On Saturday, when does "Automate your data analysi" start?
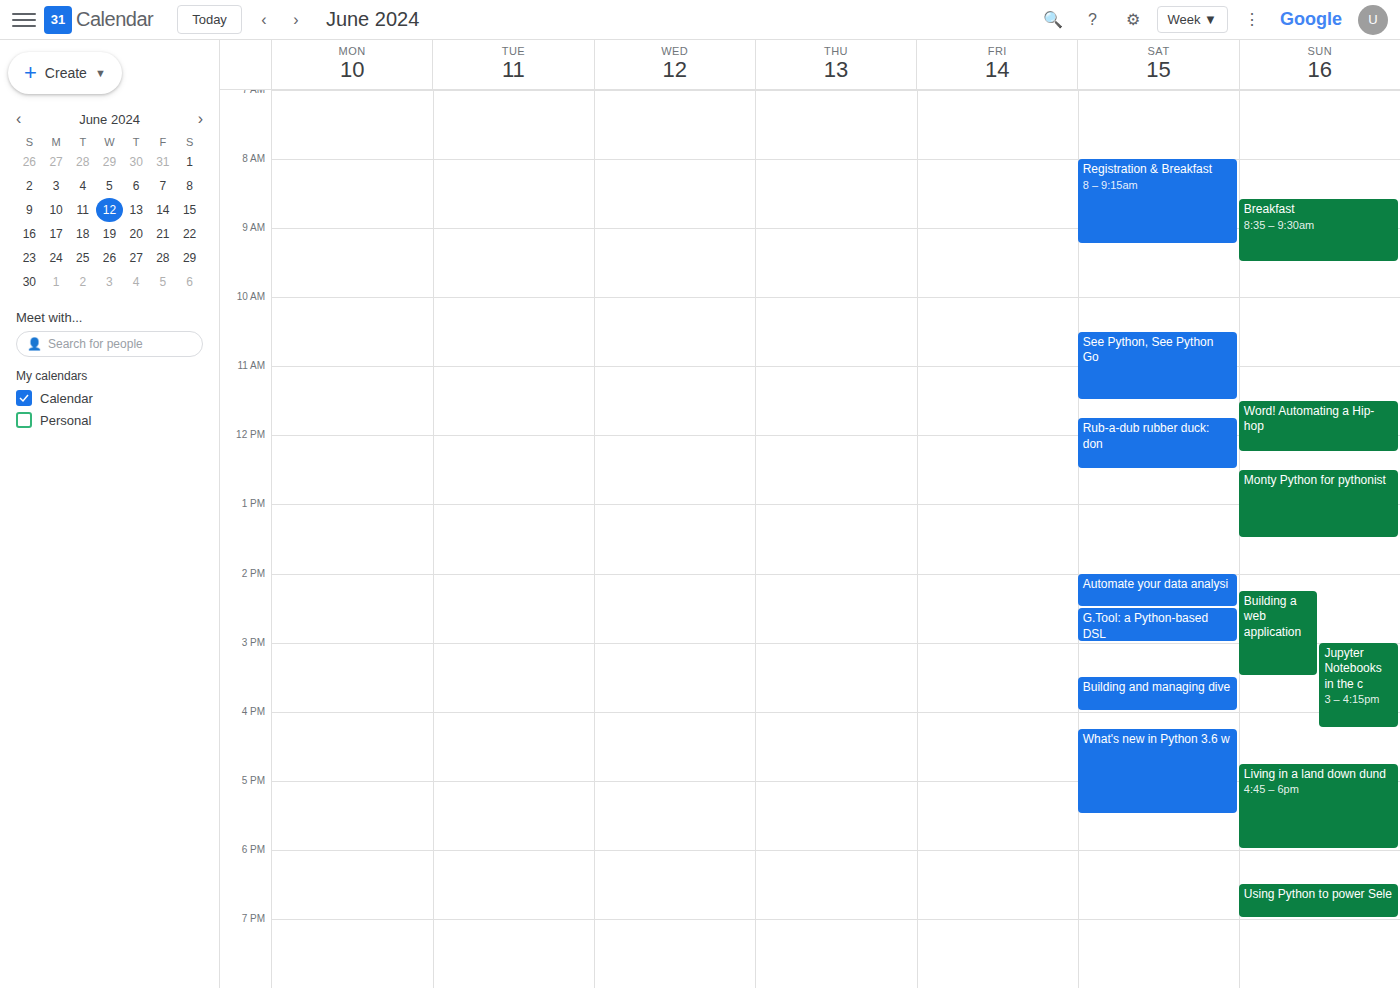
2:00 PM